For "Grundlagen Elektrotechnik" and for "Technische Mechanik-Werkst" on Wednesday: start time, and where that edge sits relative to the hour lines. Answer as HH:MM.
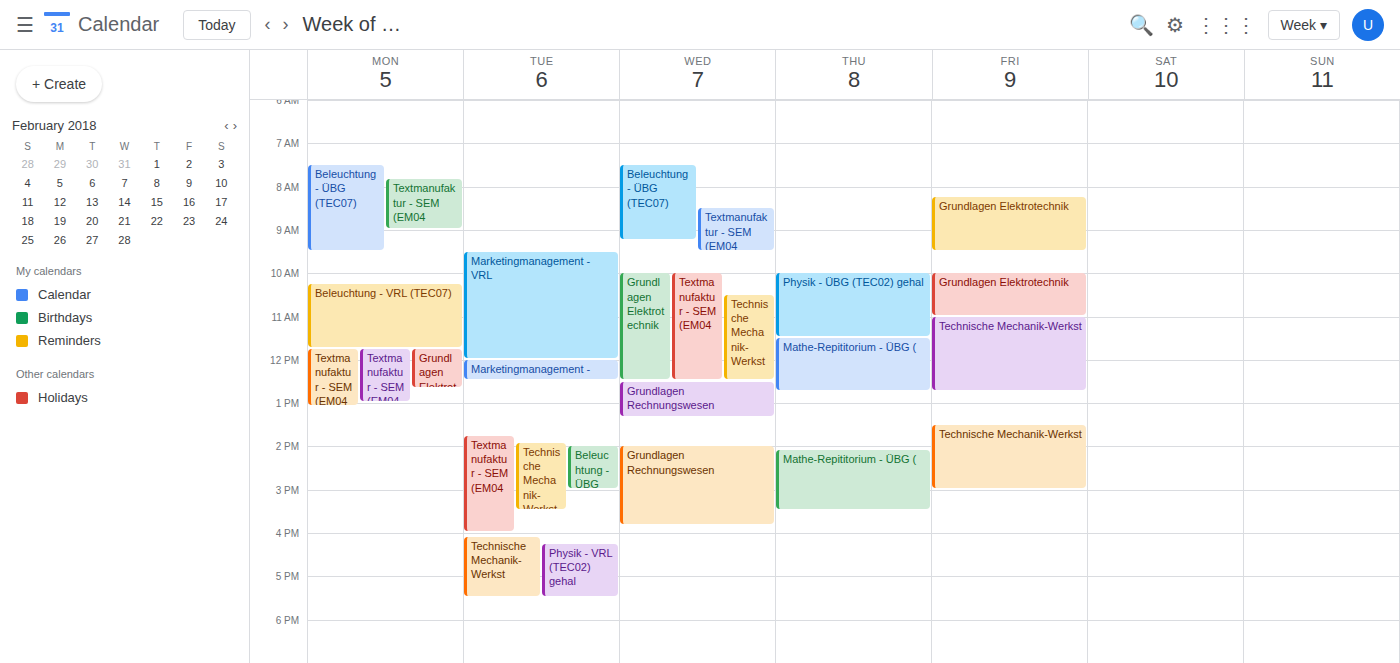
"Grundlagen Elektrotechnik": 10:00, exactly on the 10:00 line. "Technische Mechanik-Werkst": 10:30, halfway between the 10:00 and 11:00 lines.